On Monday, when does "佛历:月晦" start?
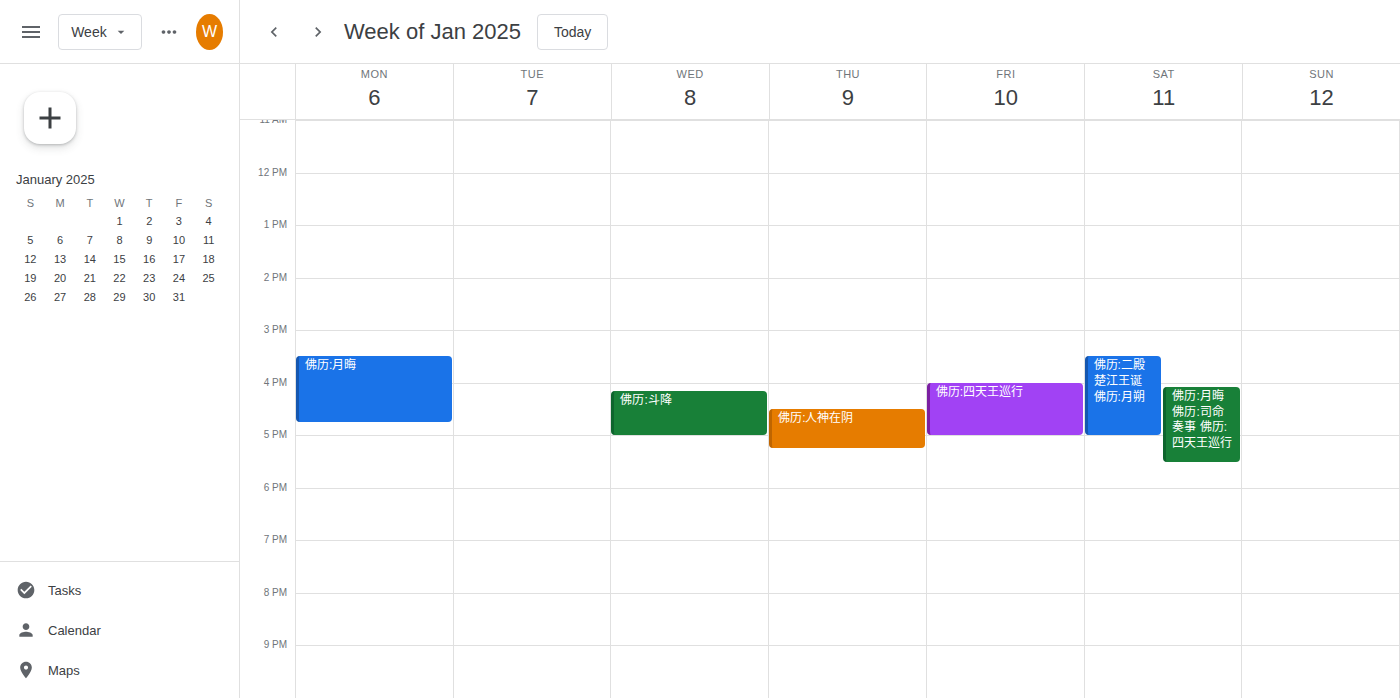
3:30 PM